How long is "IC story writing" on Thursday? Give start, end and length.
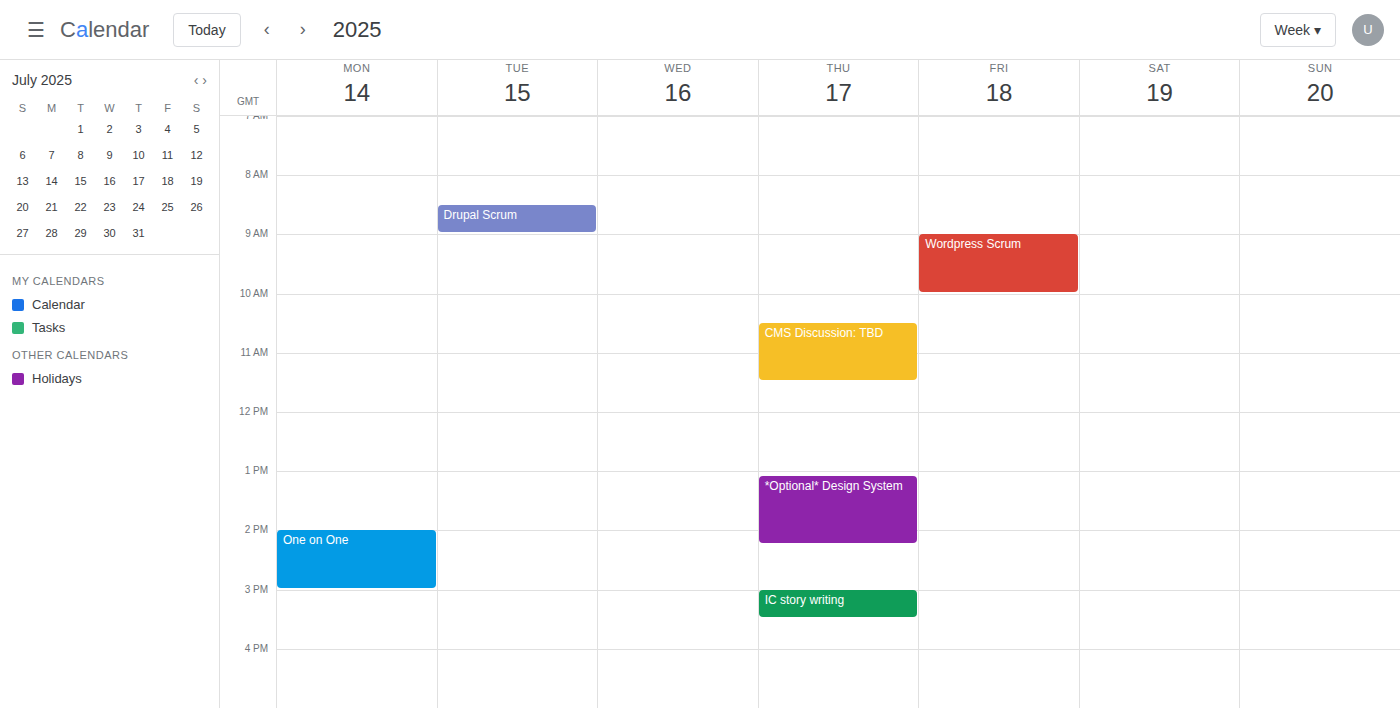
15:00 to 15:30, 30 minutes